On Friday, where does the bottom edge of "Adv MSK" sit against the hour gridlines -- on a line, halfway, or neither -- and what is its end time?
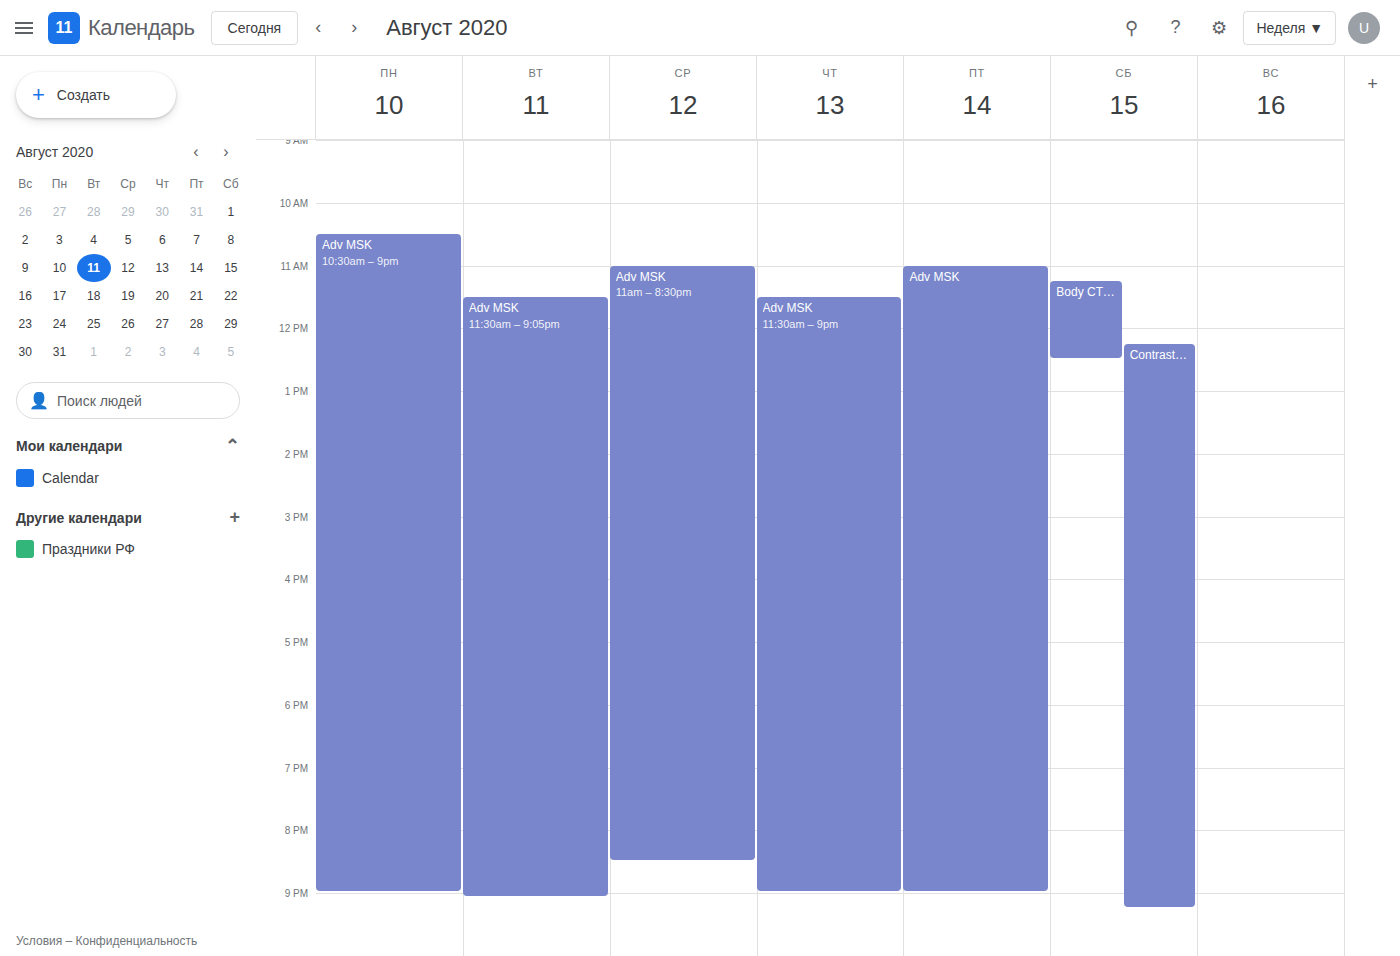
9:00 PM -- exactly on the 9 PM line.